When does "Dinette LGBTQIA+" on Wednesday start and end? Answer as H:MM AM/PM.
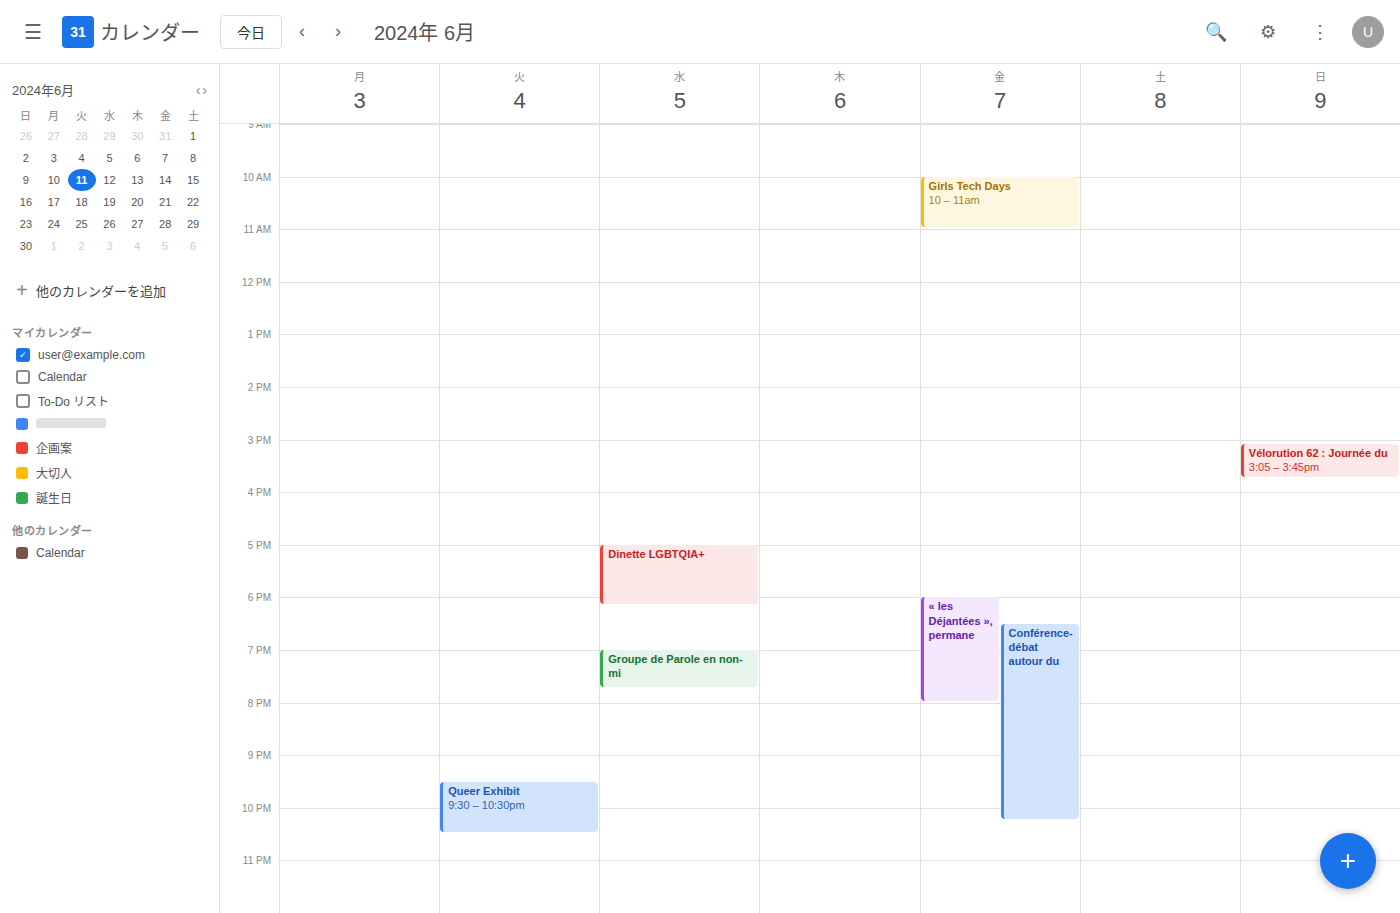
5:00 PM to 6:10 PM